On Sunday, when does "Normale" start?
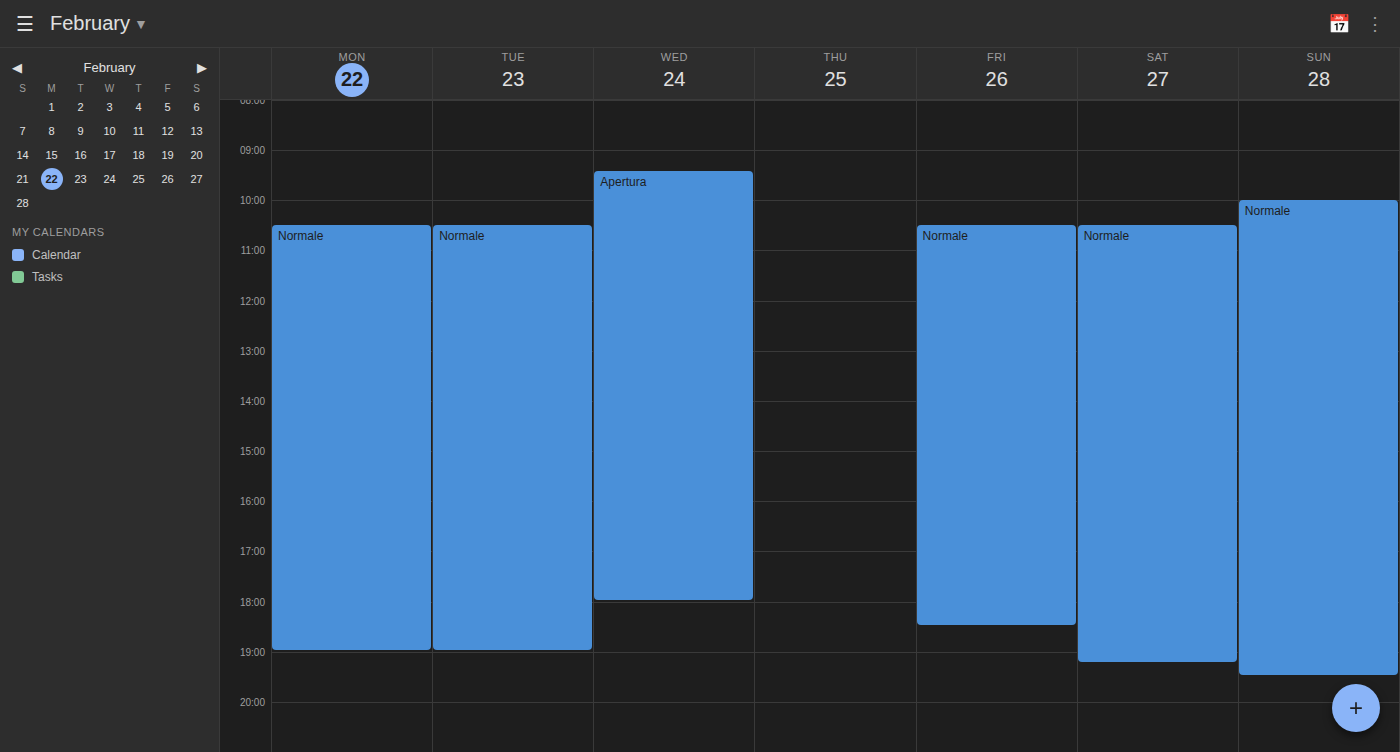
10:00 AM